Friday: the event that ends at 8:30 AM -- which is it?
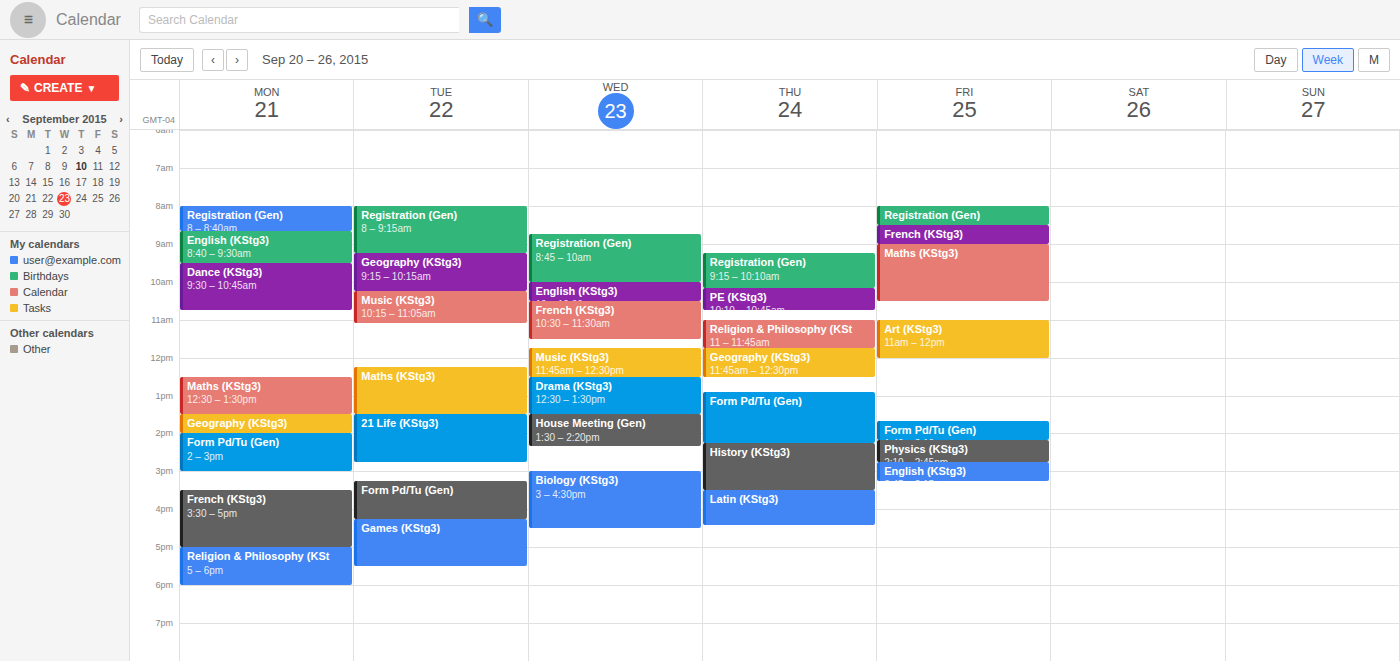
"Registration (Gen)"